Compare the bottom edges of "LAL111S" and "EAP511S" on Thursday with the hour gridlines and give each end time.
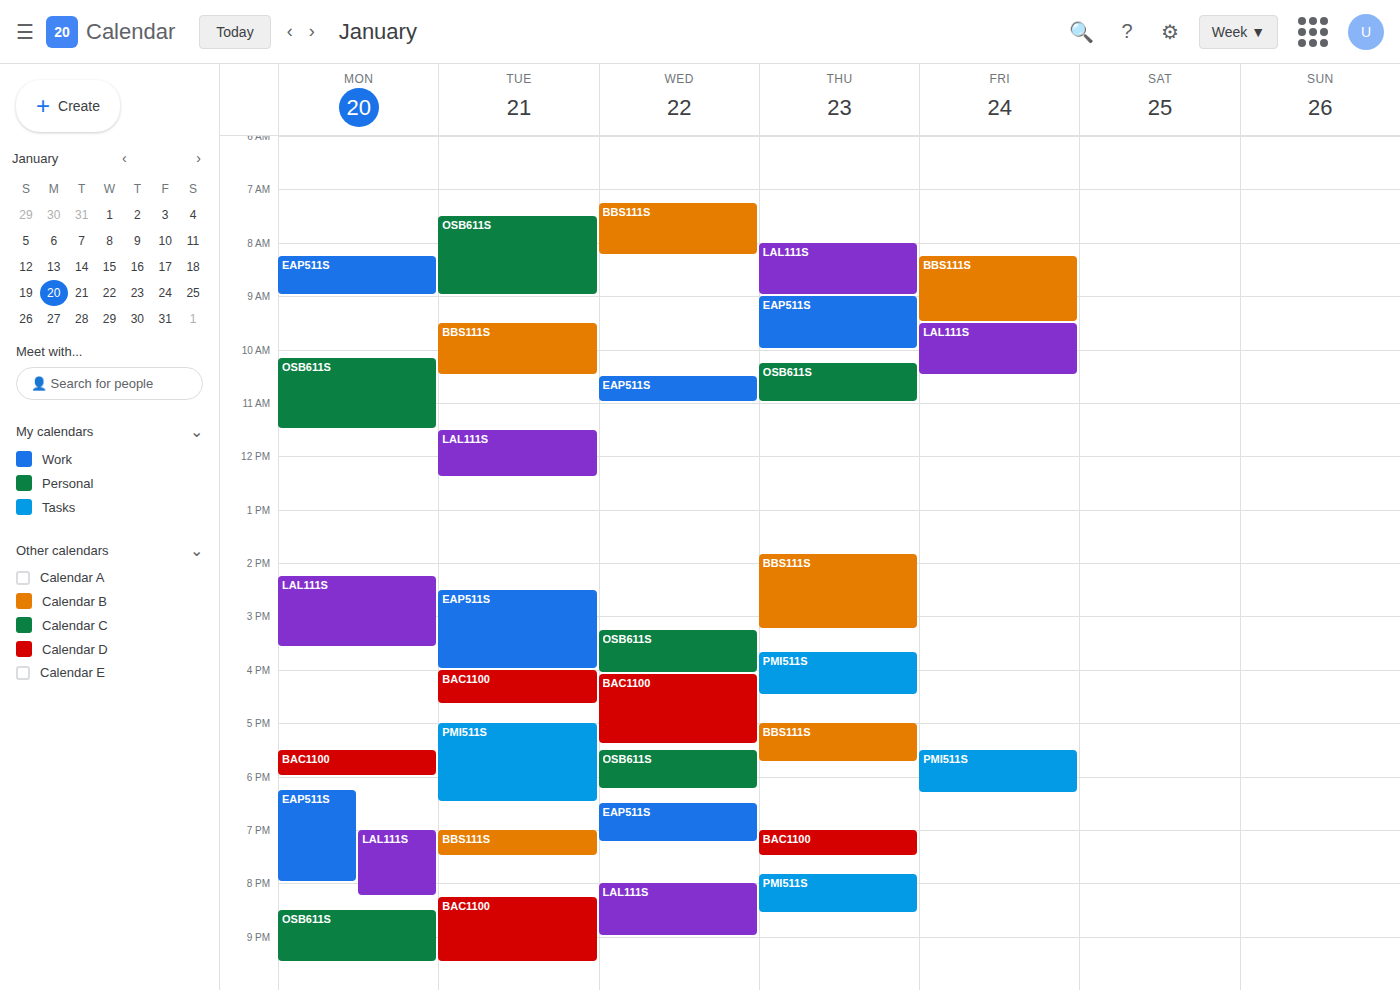
"LAL111S": 9:00 AM, exactly on the 9 AM line. "EAP511S": 10:00 AM, exactly on the 10 AM line.